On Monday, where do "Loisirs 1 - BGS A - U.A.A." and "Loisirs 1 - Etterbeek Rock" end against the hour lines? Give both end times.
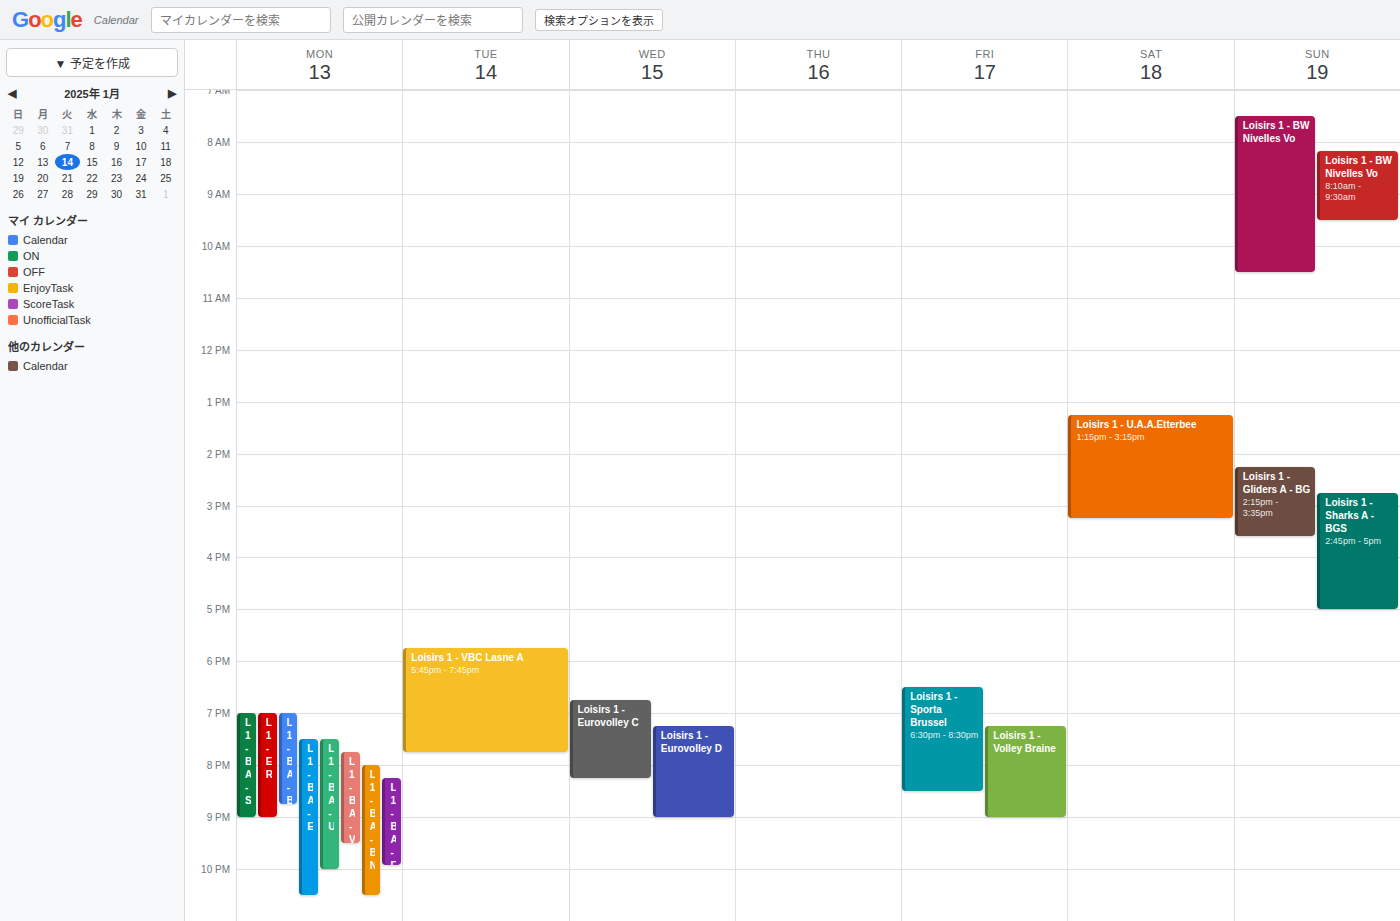
"Loisirs 1 - BGS A - U.A.A.": 10:00 PM, exactly on the 10 PM line. "Loisirs 1 - Etterbeek Rock": 9:00 PM, exactly on the 9 PM line.